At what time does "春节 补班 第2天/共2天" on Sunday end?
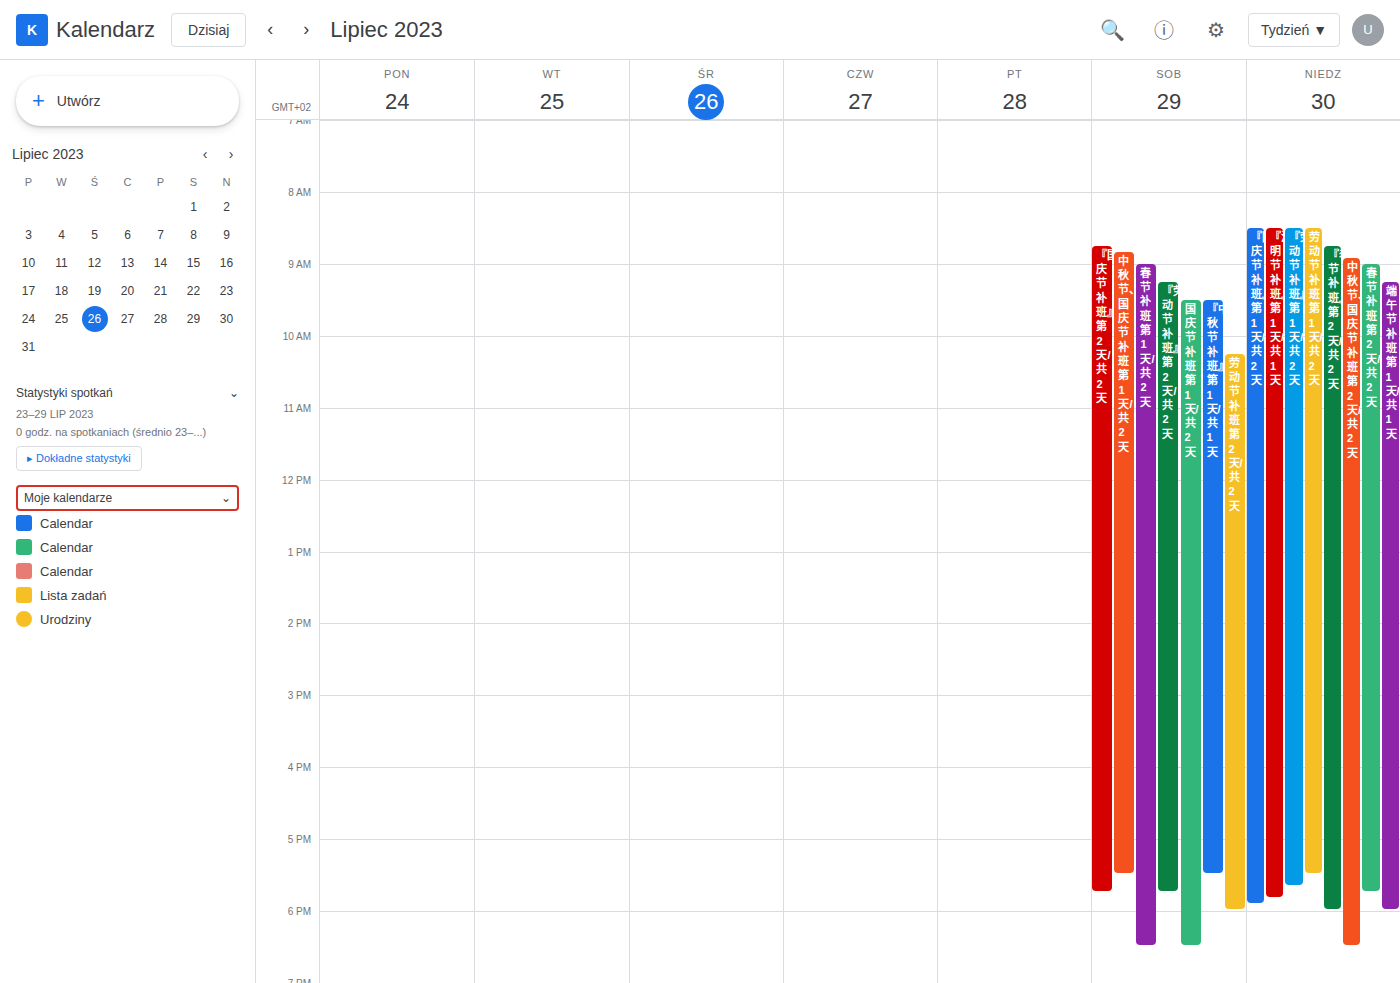
5:45 PM